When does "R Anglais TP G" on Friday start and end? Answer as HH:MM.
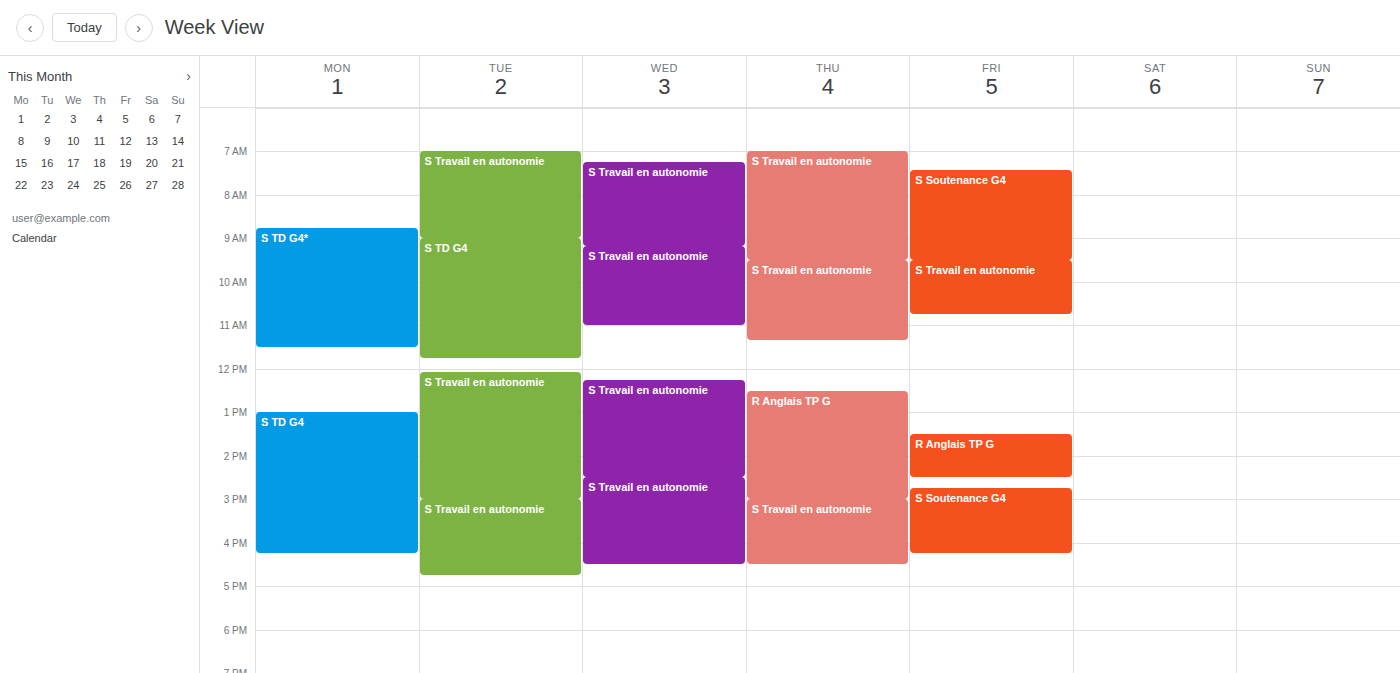
13:30 to 14:30